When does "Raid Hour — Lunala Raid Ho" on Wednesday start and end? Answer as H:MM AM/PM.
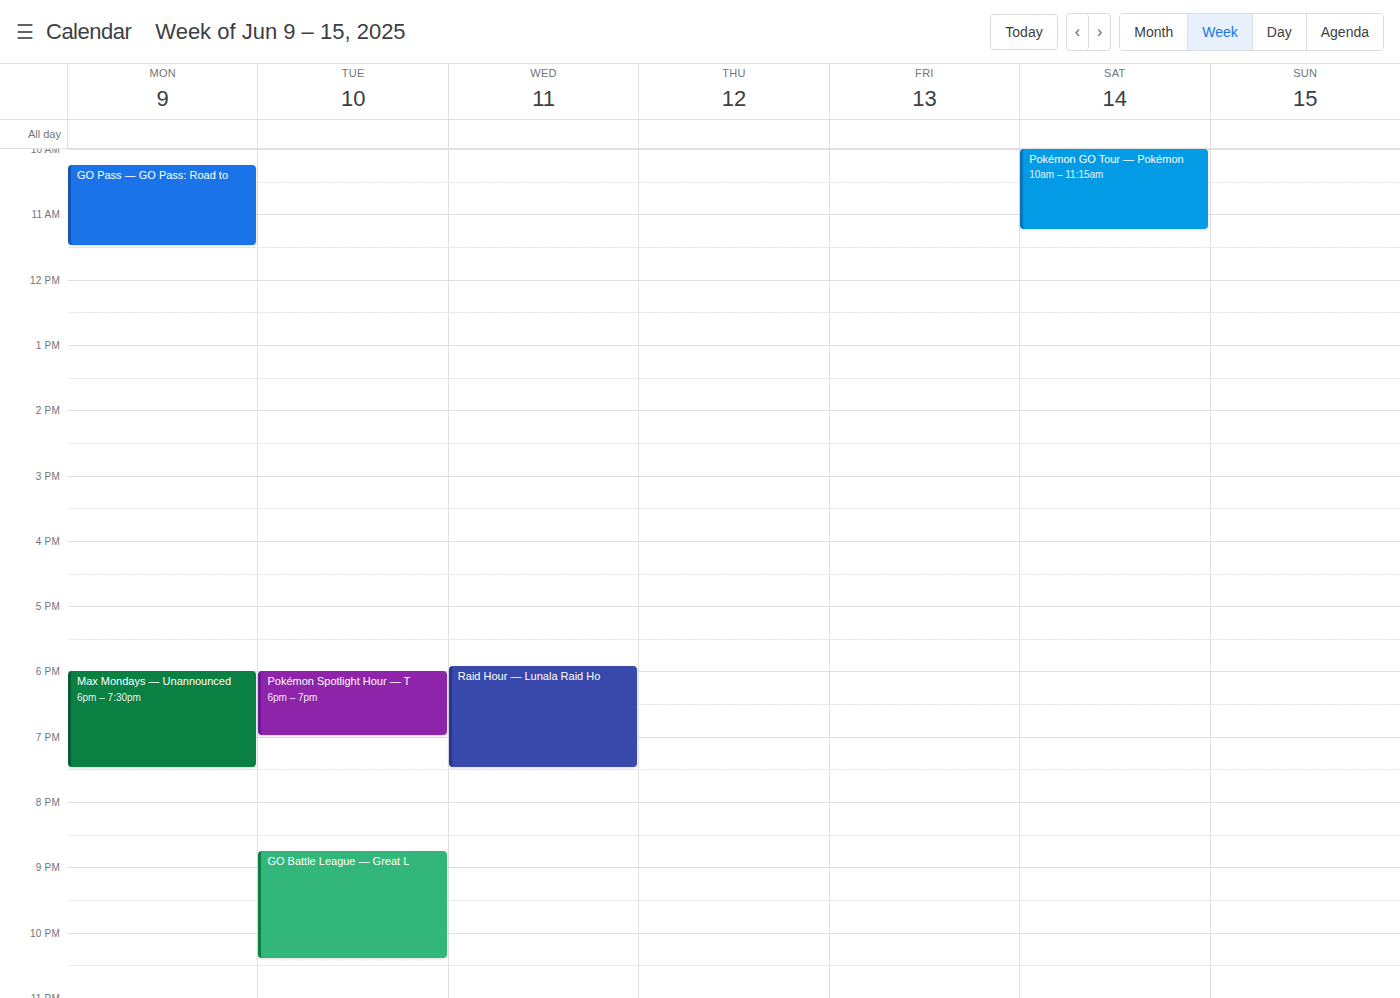
5:55 PM to 7:30 PM